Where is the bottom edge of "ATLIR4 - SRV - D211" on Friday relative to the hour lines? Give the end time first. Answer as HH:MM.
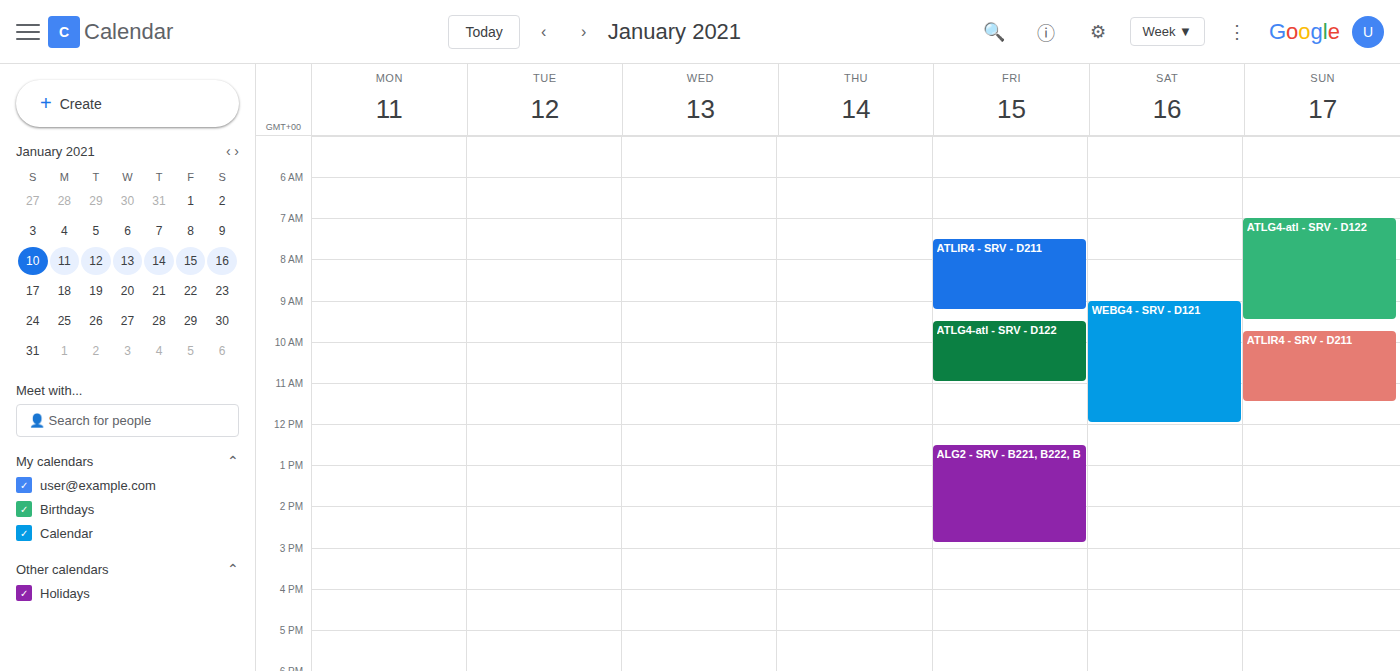
09:15 -- neither: a quarter of the way from the 09:00 line to the 10:00 line.